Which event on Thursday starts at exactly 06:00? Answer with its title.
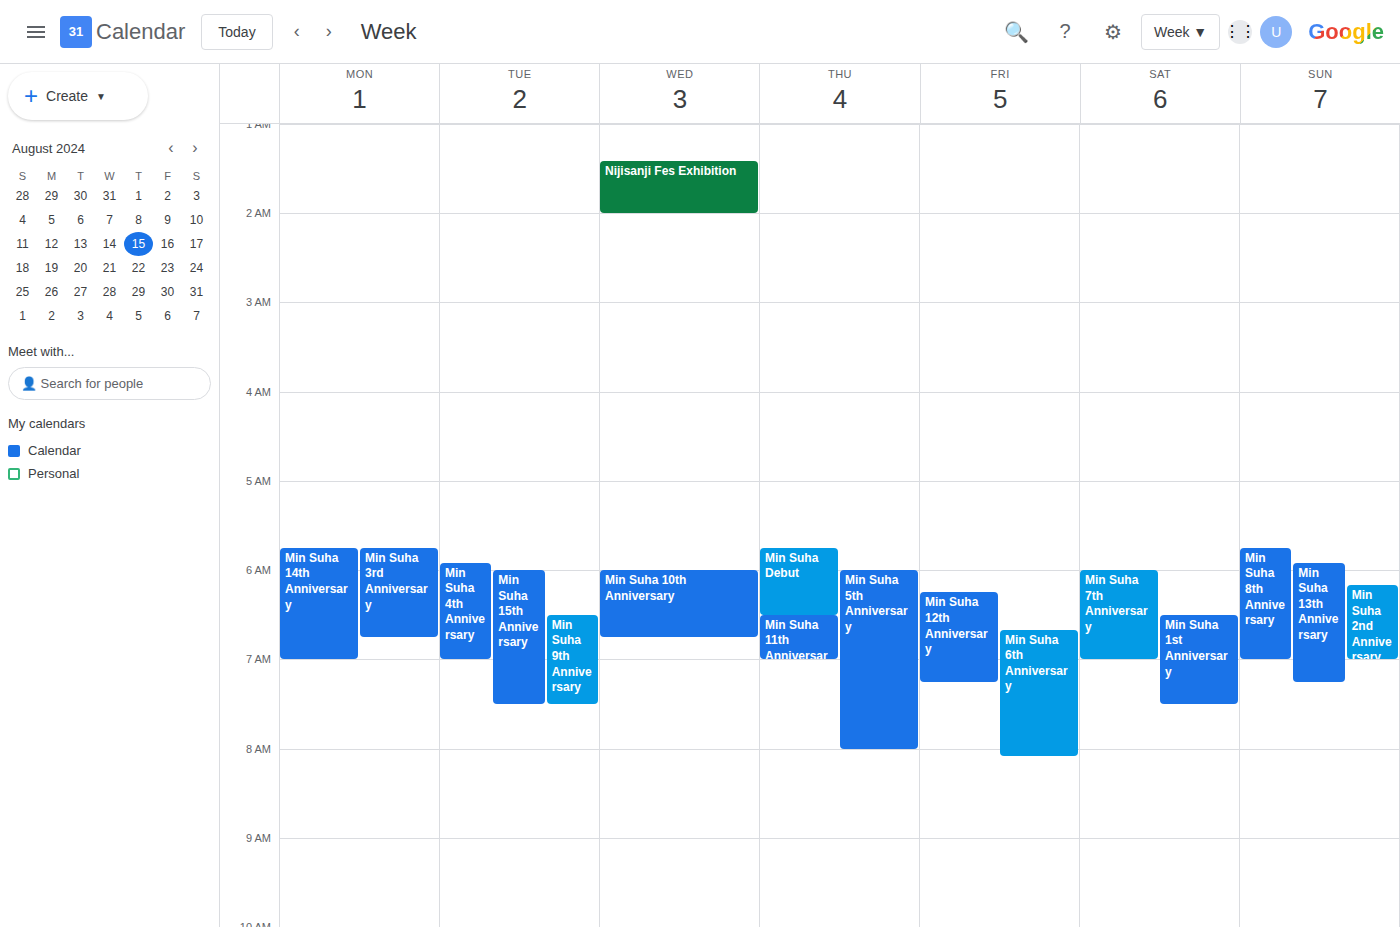
"Min Suha 5th Anniversary"